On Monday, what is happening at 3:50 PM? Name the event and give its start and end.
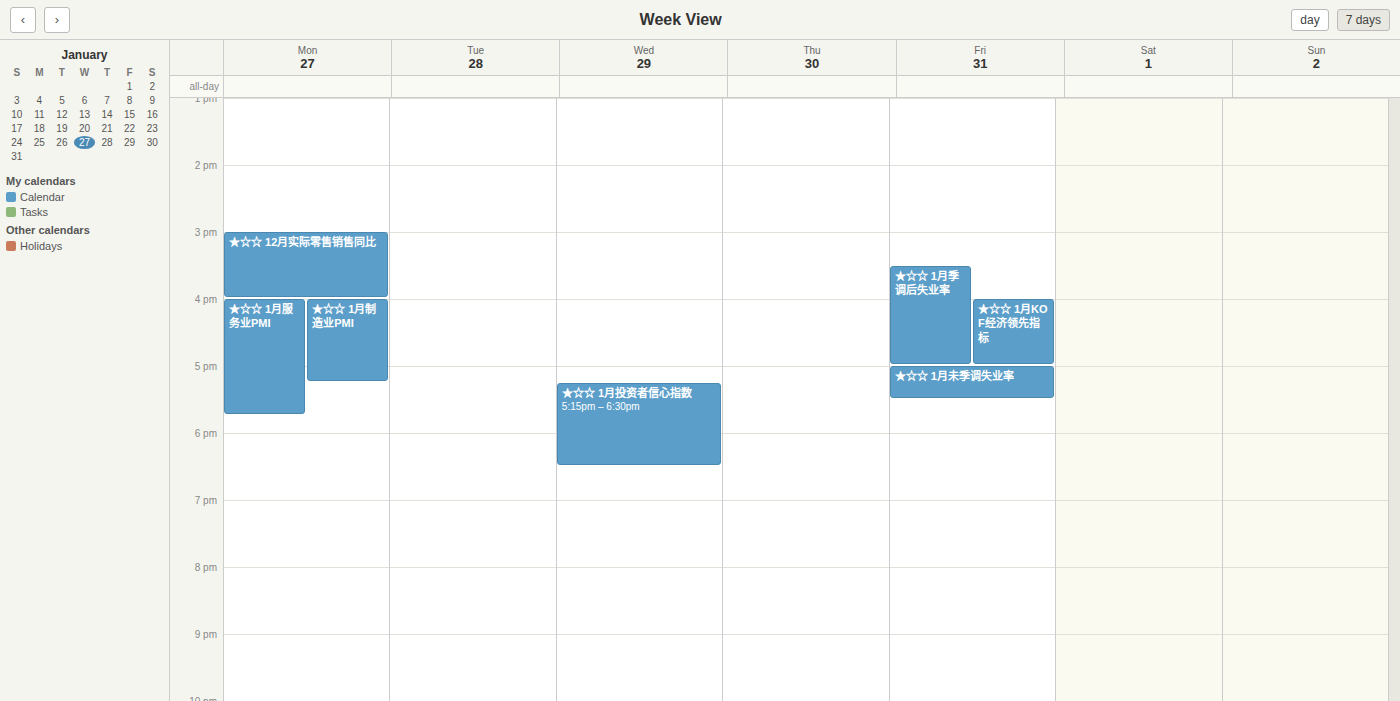
"★☆☆ 12月实际零售销售同比", 3:00 PM to 4:00 PM